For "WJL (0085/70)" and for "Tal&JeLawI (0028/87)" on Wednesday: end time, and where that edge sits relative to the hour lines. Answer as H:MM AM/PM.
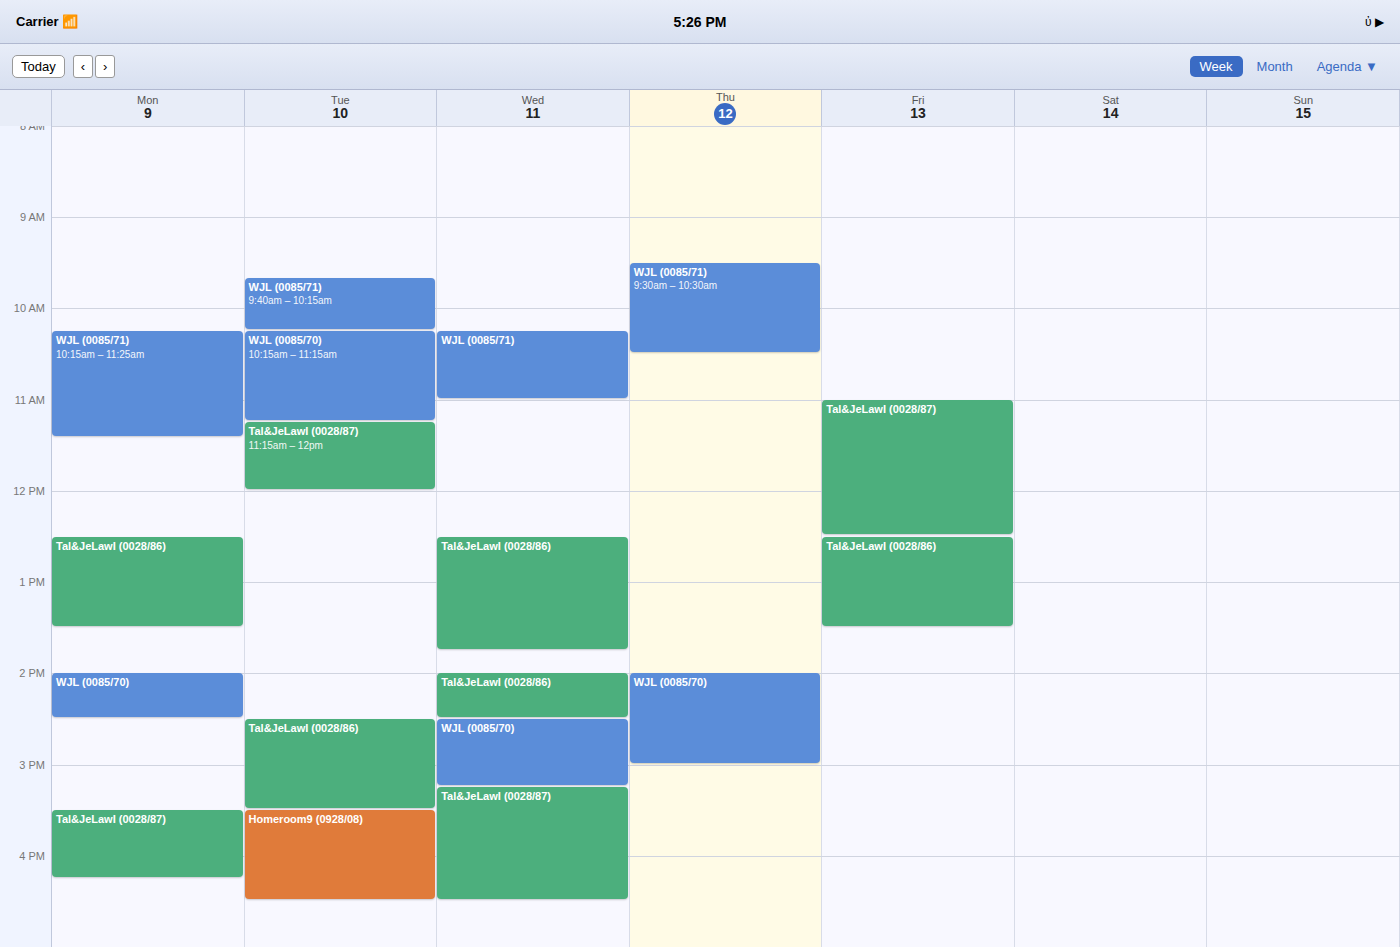
"WJL (0085/70)": 3:15 PM, neither: a quarter of the way from the 3 PM line to the 4 PM line. "Tal&JeLawI (0028/87)": 4:30 PM, halfway between the 4 PM and 5 PM lines.